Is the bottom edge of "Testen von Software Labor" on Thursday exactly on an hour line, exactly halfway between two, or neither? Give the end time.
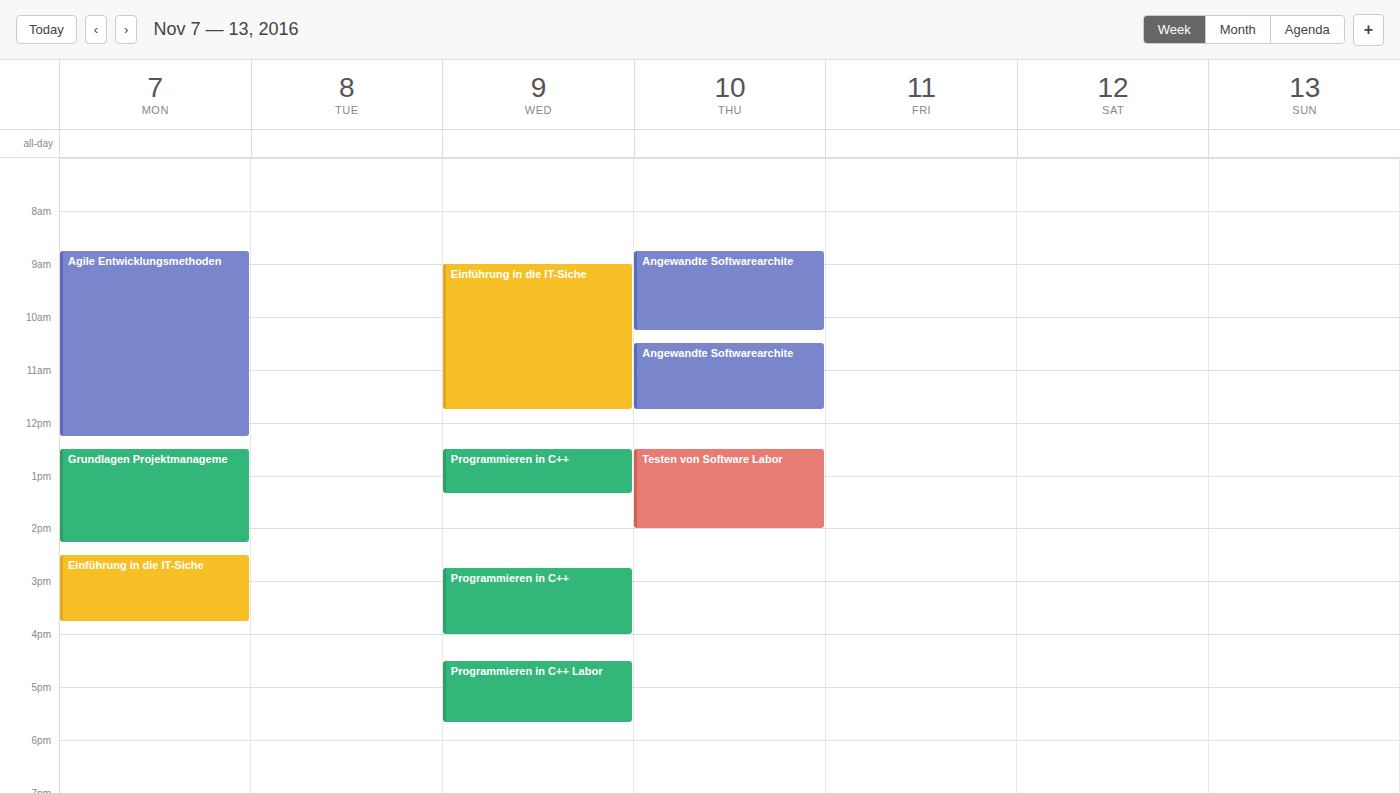
2:00 PM -- exactly on the 2 PM line.